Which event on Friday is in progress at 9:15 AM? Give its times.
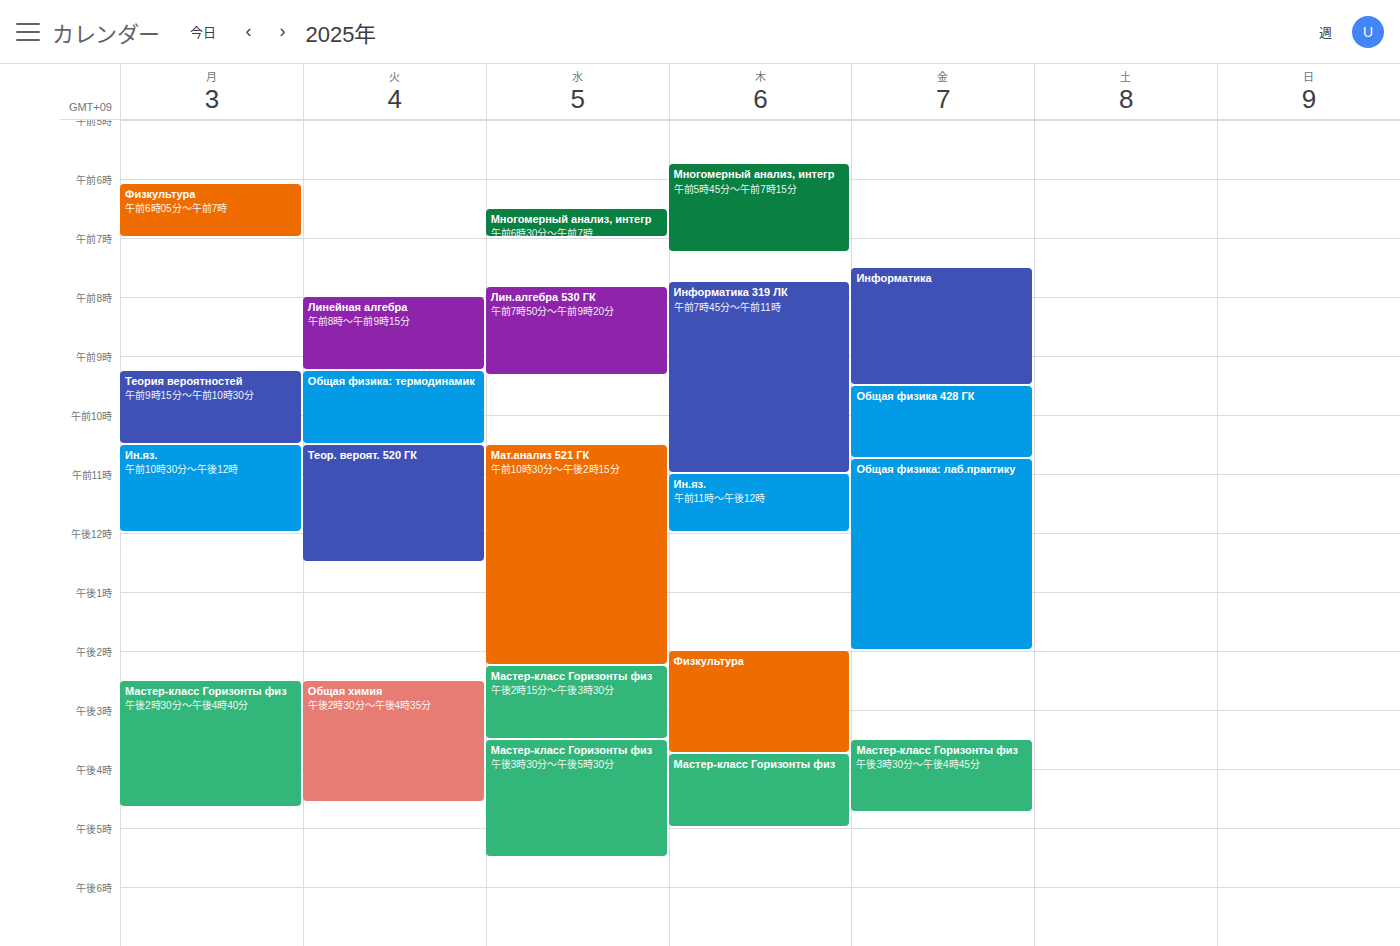
"Информатика", 7:30 AM to 9:30 AM